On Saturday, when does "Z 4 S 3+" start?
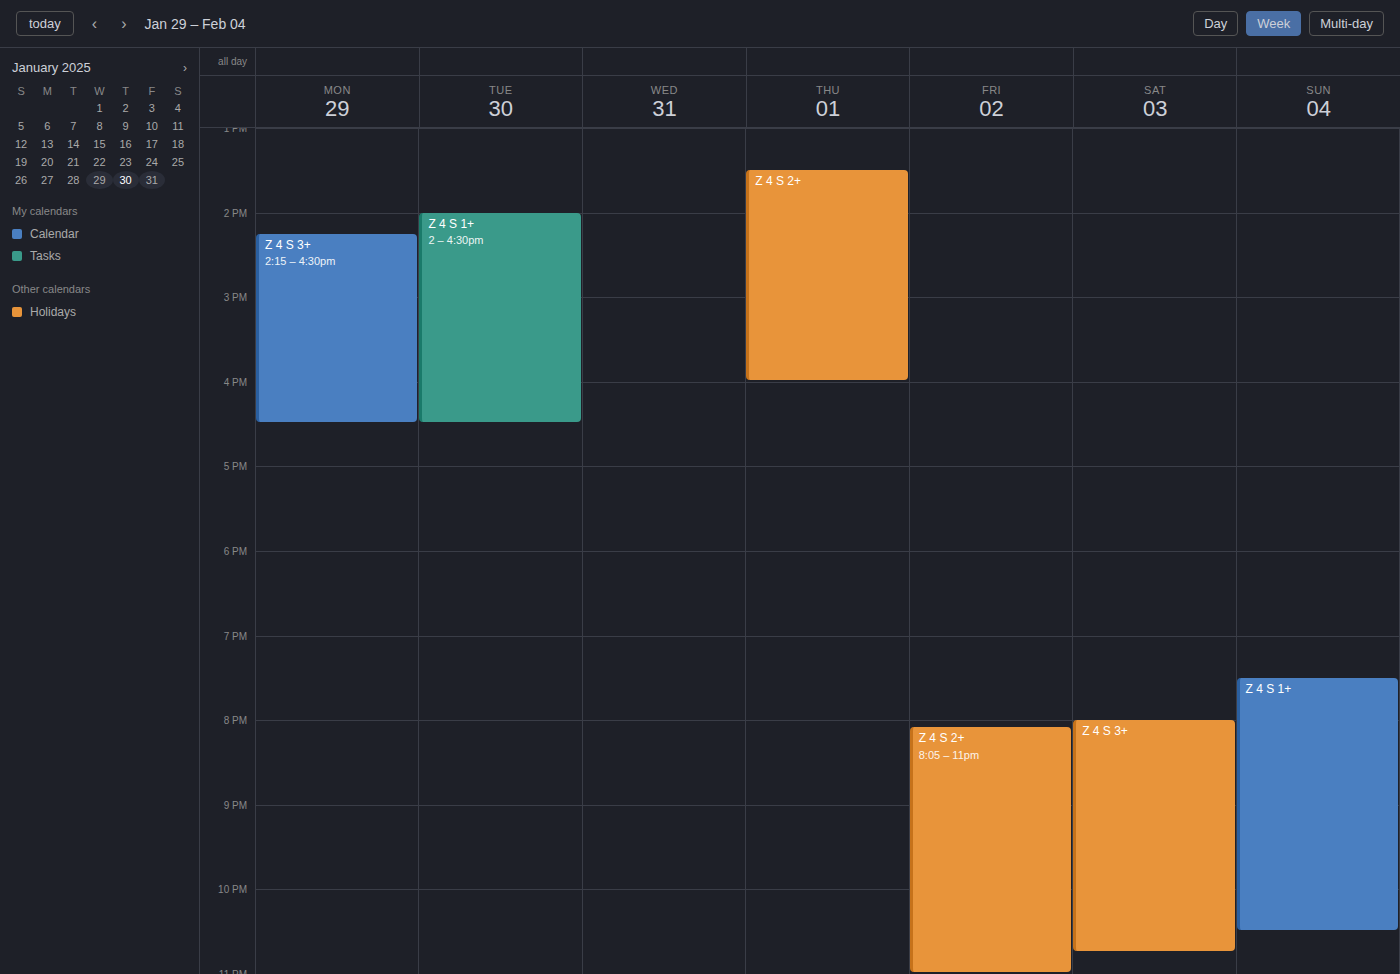
8:00 PM